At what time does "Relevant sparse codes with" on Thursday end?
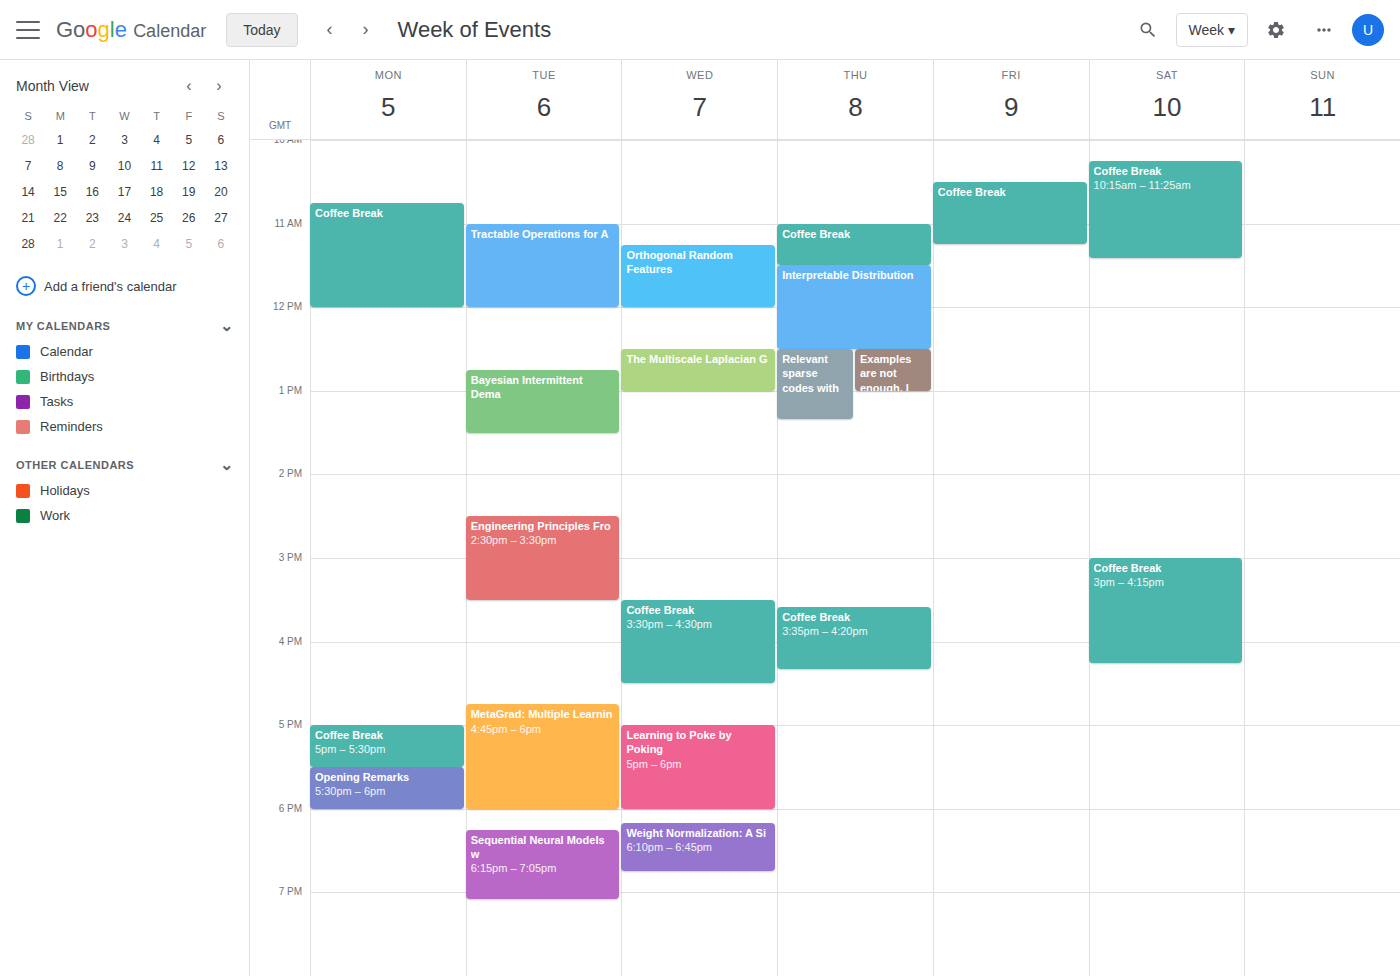
1:20 PM